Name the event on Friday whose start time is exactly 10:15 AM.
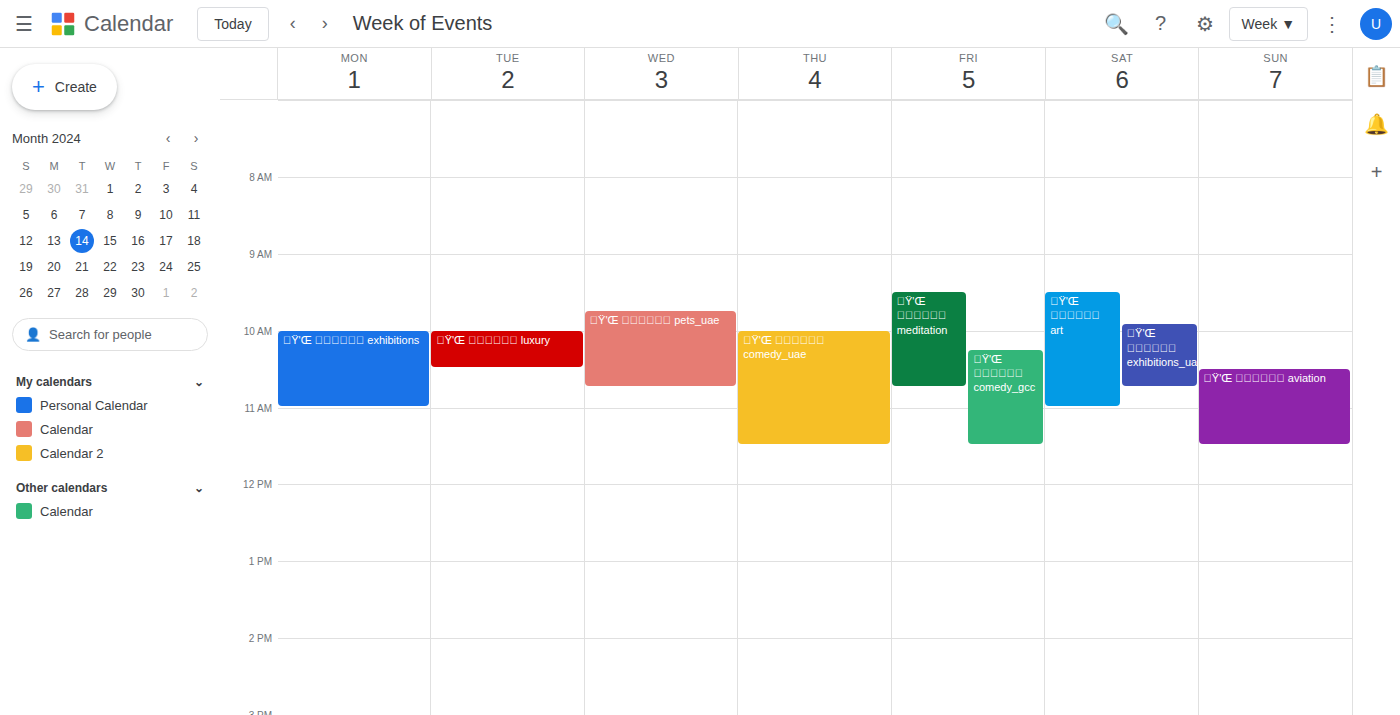
"๐Ÿ'Œ ุญุฏุซ comedy_gcc"